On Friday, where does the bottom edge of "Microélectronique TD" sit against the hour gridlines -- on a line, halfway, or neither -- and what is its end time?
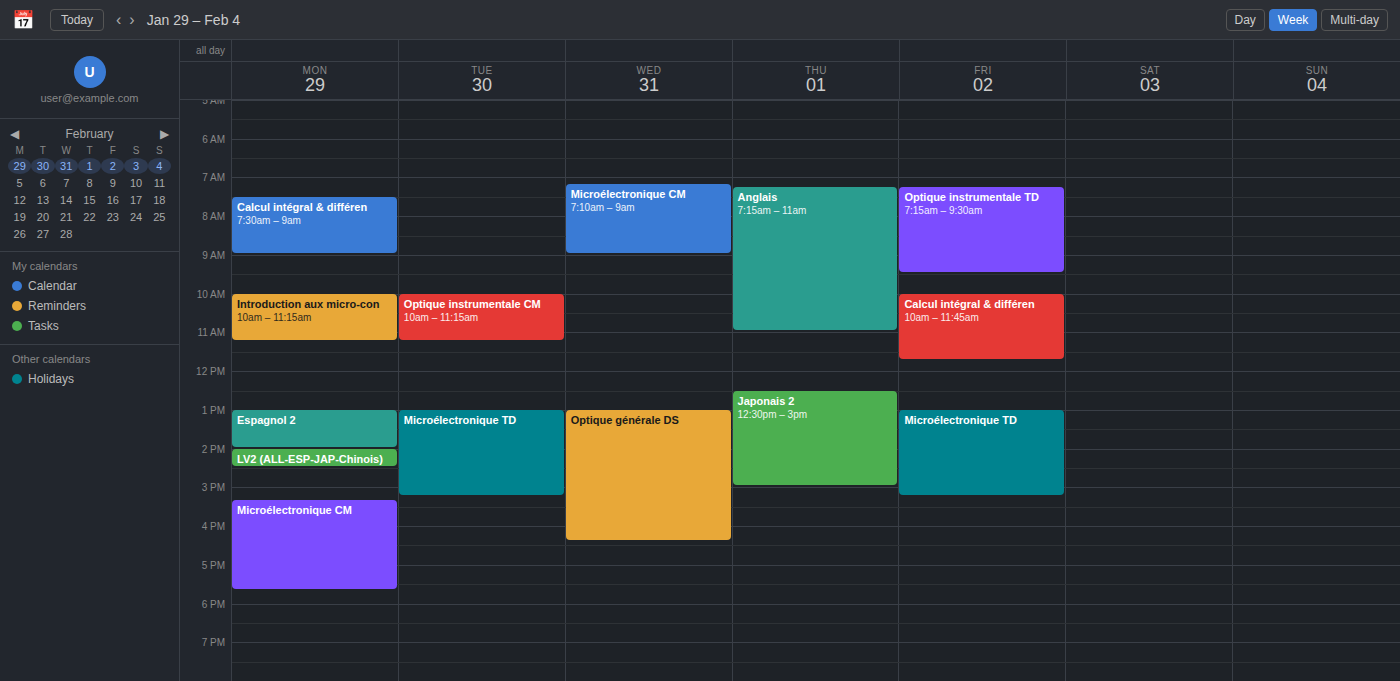
3:15 PM -- neither: a quarter of the way from the 3 PM line to the 4 PM line.